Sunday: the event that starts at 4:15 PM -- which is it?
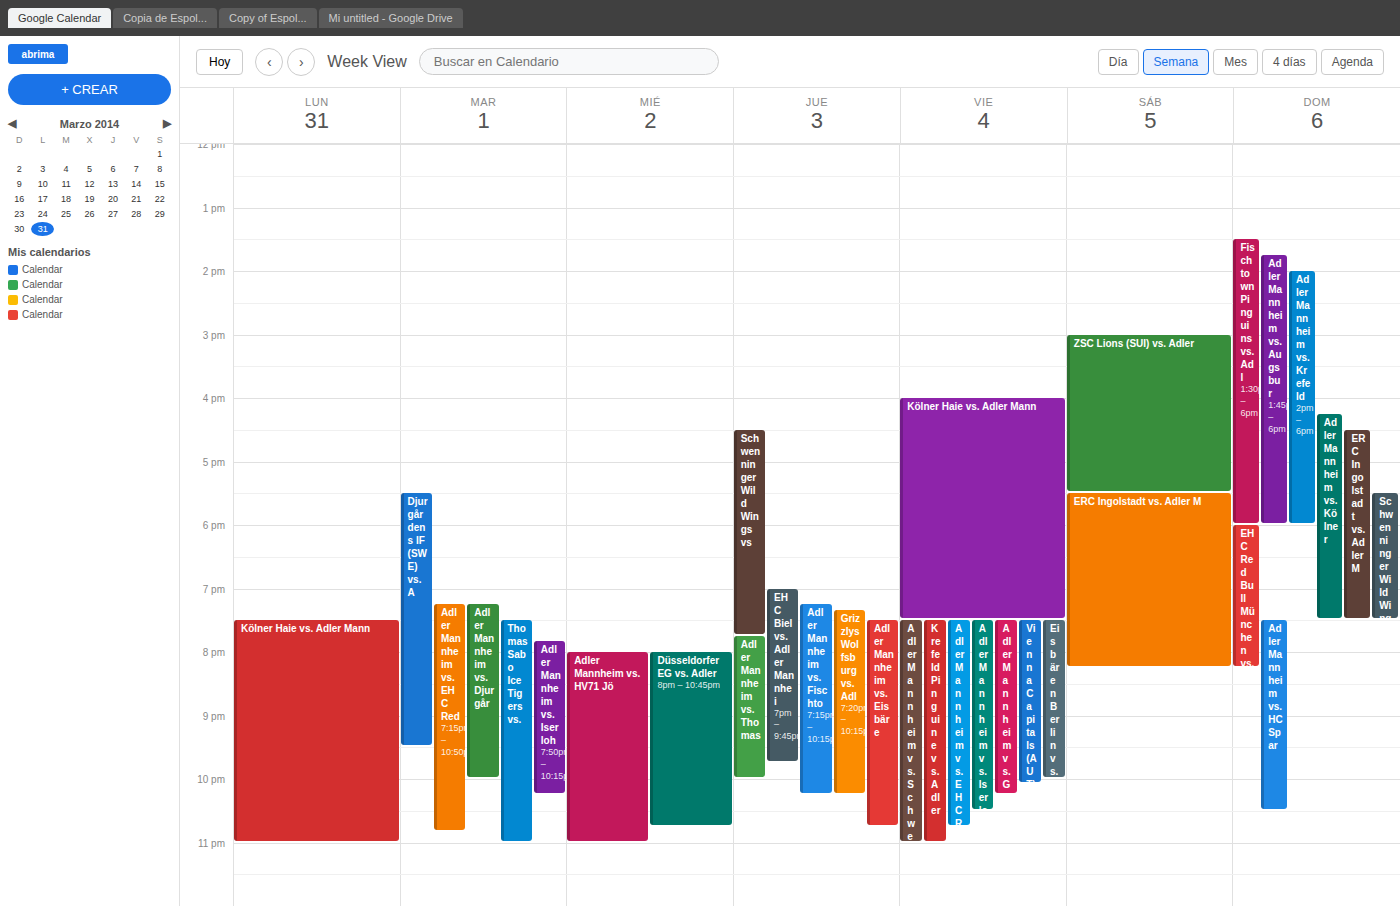
"Adler Mannheim vs. Kölner"